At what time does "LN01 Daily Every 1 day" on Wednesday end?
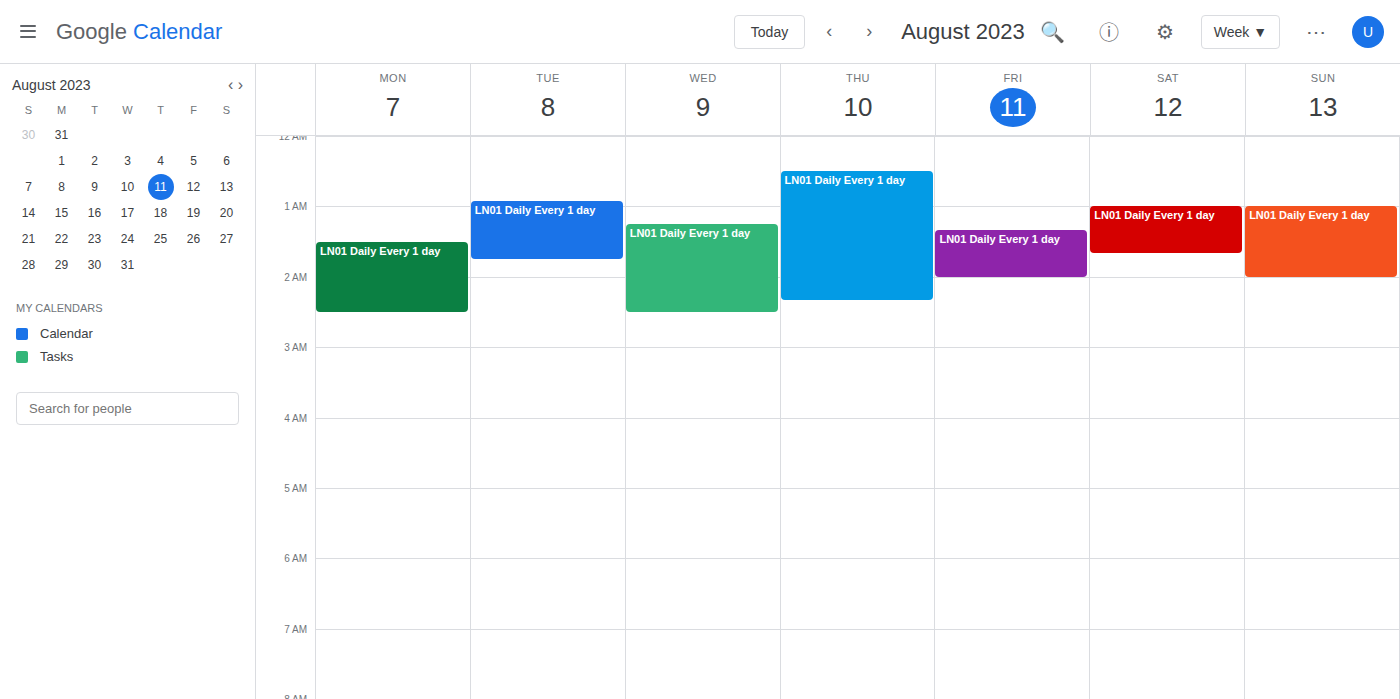
2:30 AM